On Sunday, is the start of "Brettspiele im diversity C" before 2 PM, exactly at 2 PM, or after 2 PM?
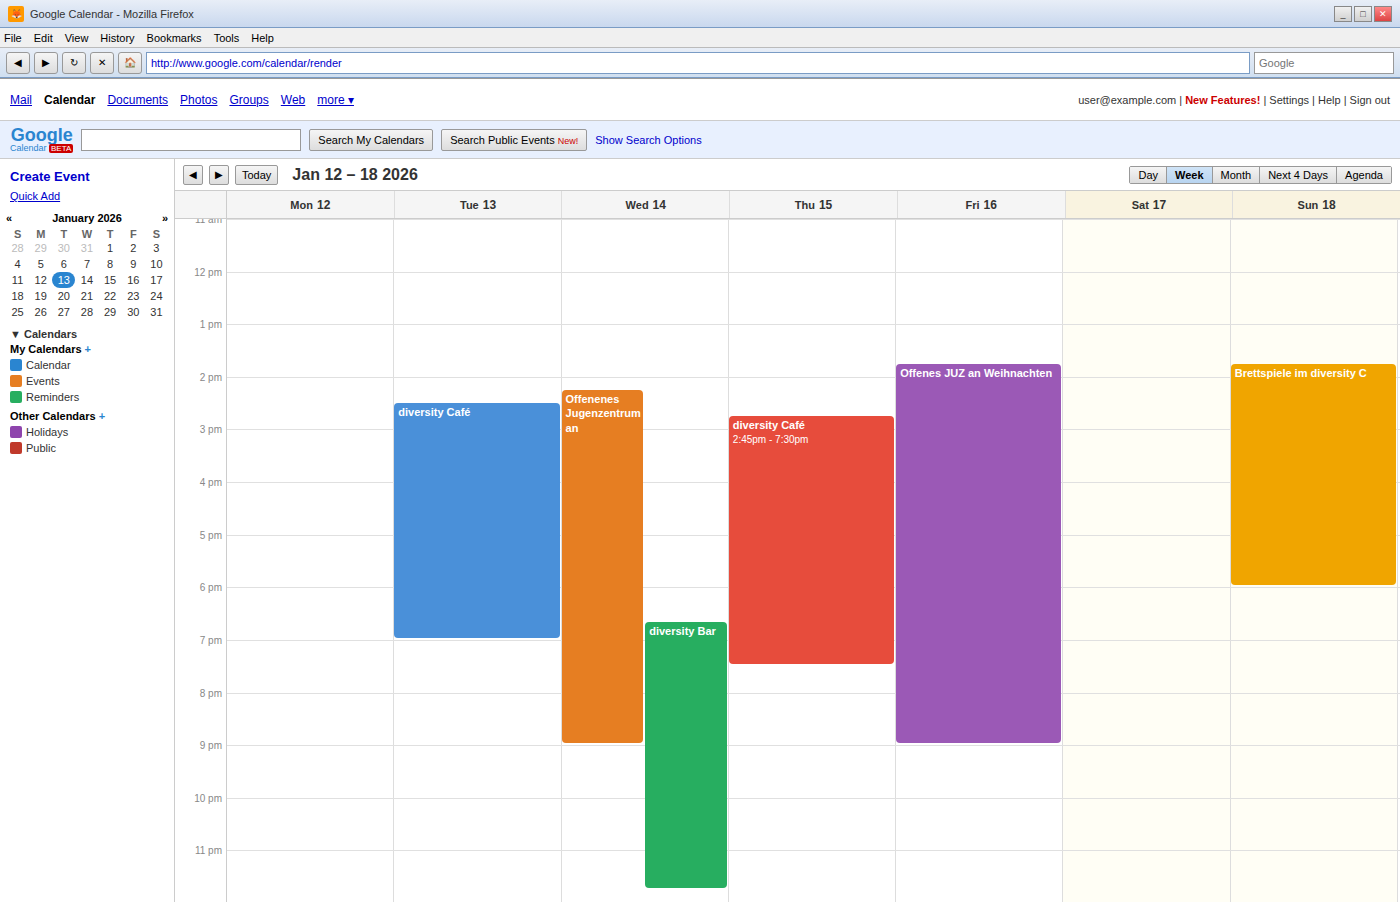
1:45 PM -- before 2 PM, 15 minutes above the 2 PM line.